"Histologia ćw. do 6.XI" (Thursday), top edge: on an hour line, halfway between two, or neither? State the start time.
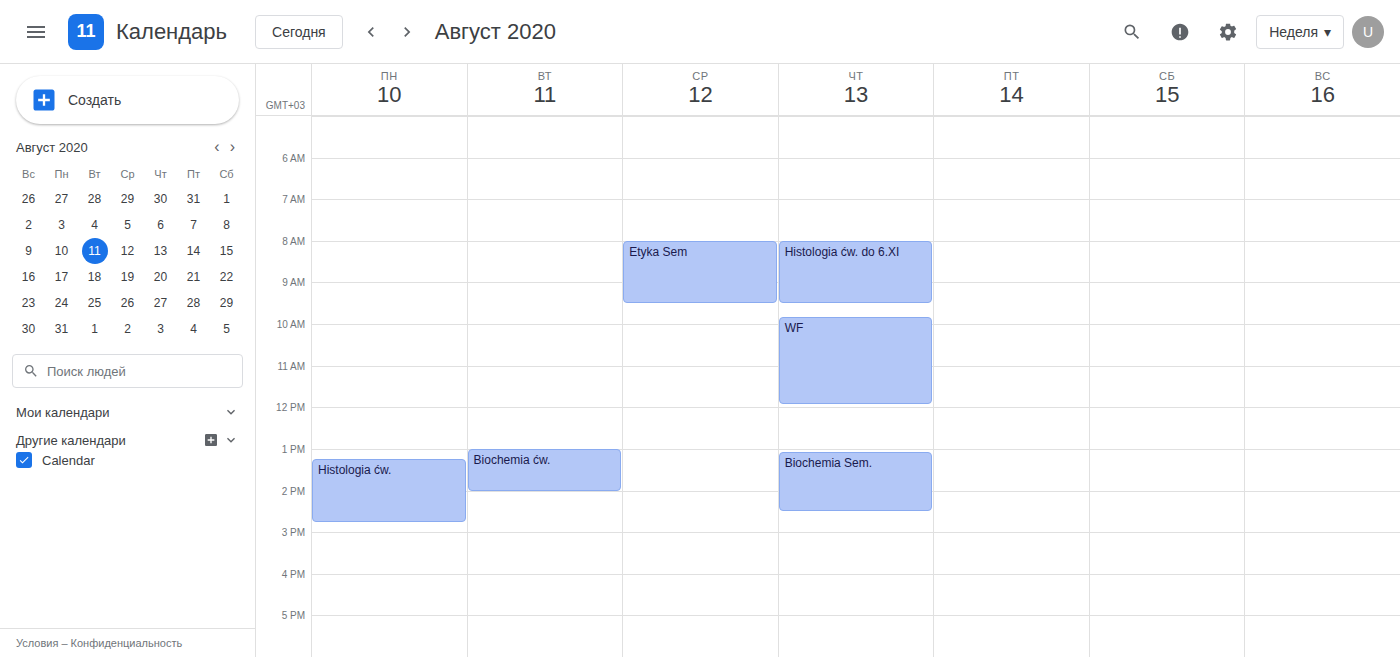
8:00 AM -- exactly on the 8 AM line.